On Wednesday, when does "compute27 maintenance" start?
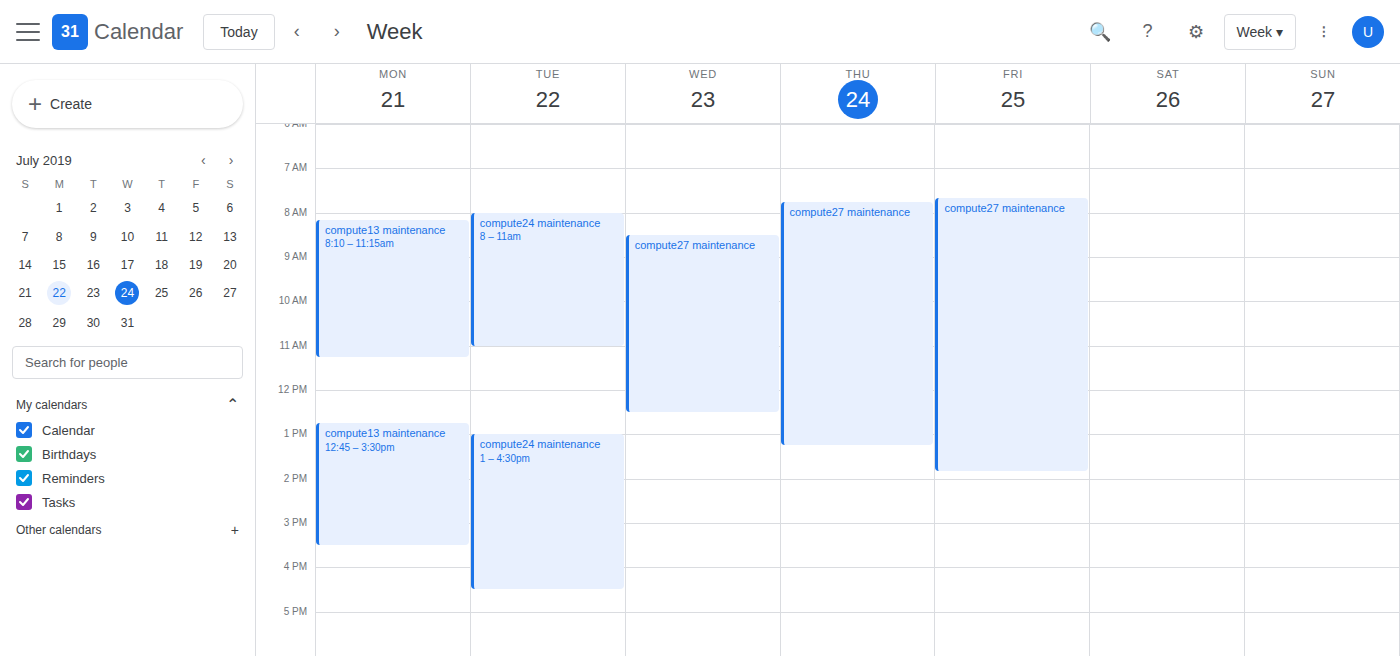
08:30